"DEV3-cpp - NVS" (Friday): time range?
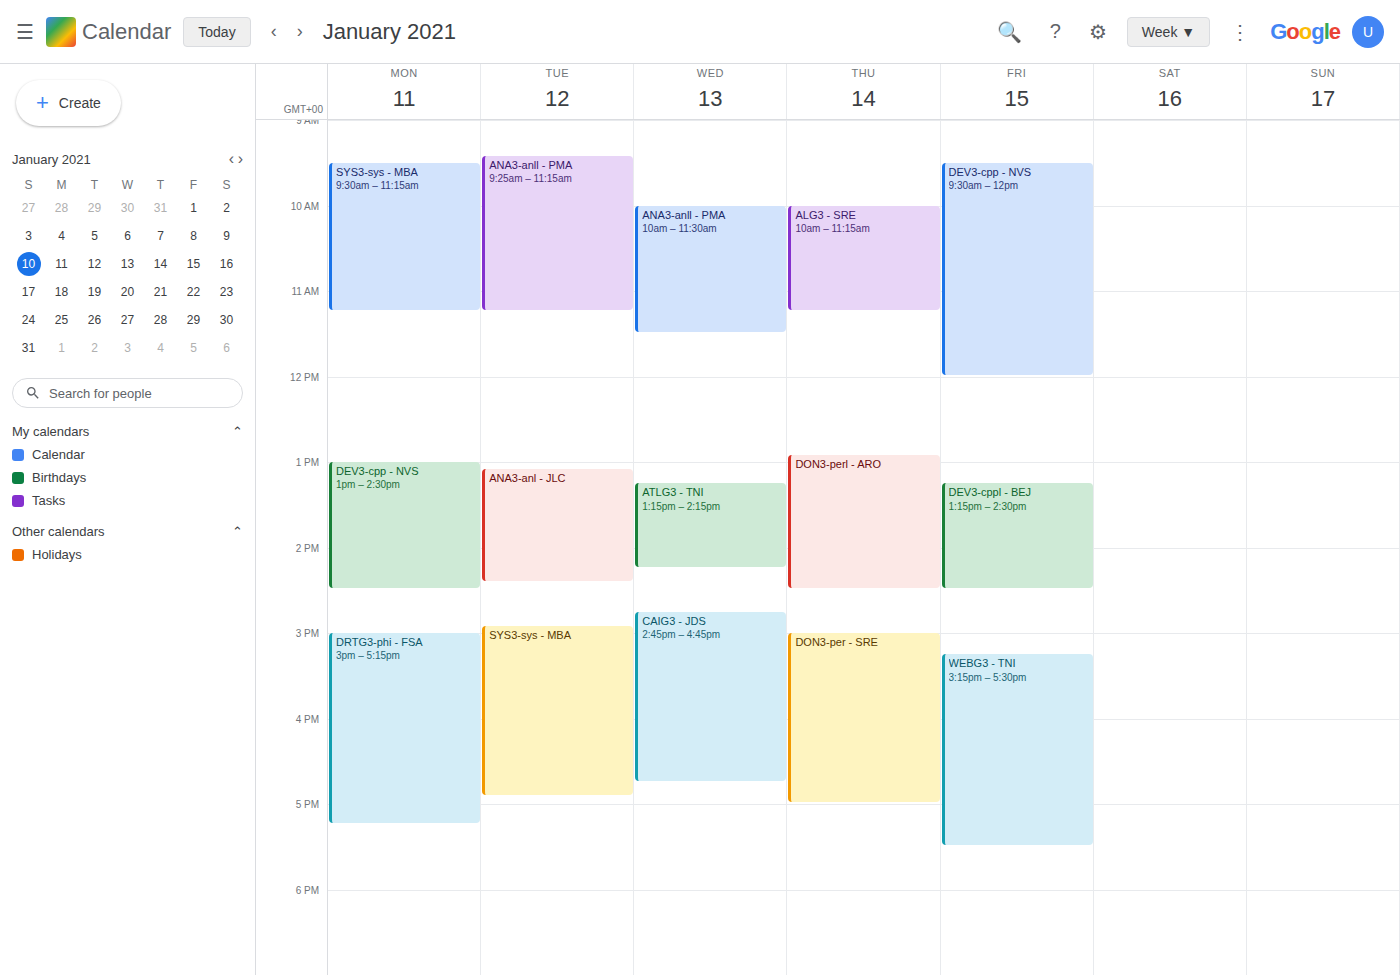
09:30 to 12:00